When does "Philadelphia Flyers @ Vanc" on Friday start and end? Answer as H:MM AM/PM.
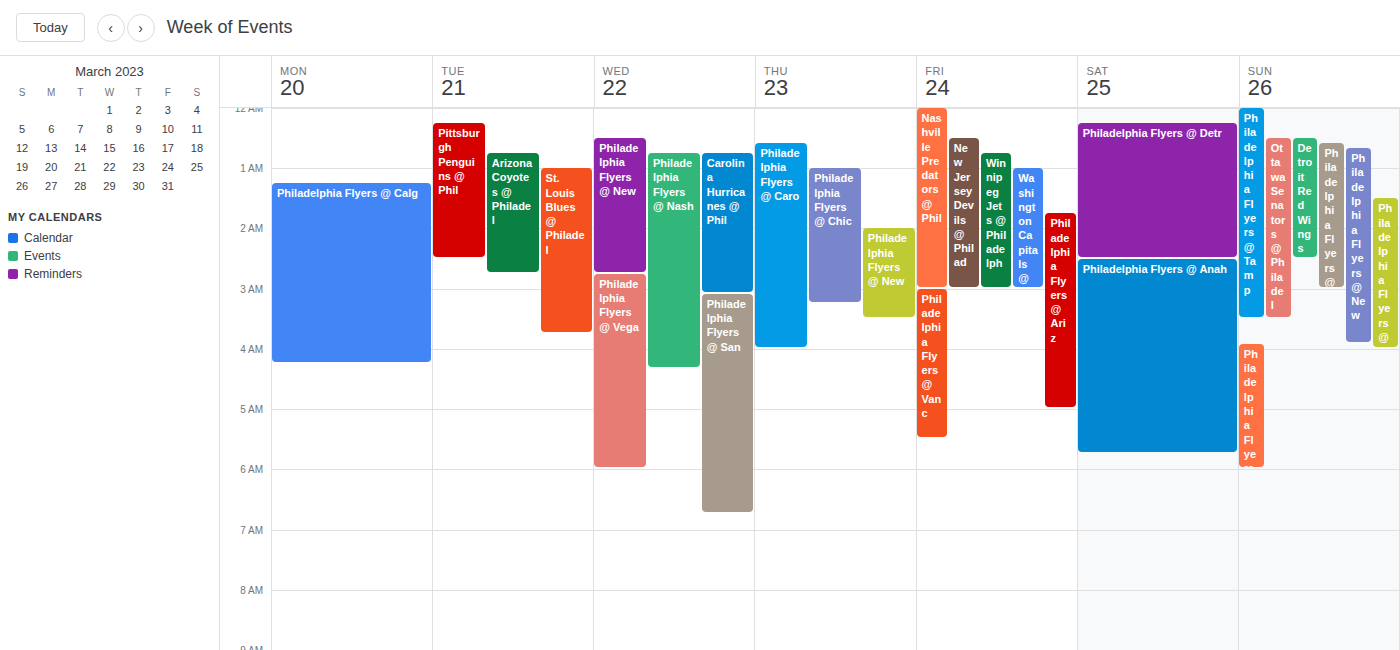
3:00 AM to 5:30 AM